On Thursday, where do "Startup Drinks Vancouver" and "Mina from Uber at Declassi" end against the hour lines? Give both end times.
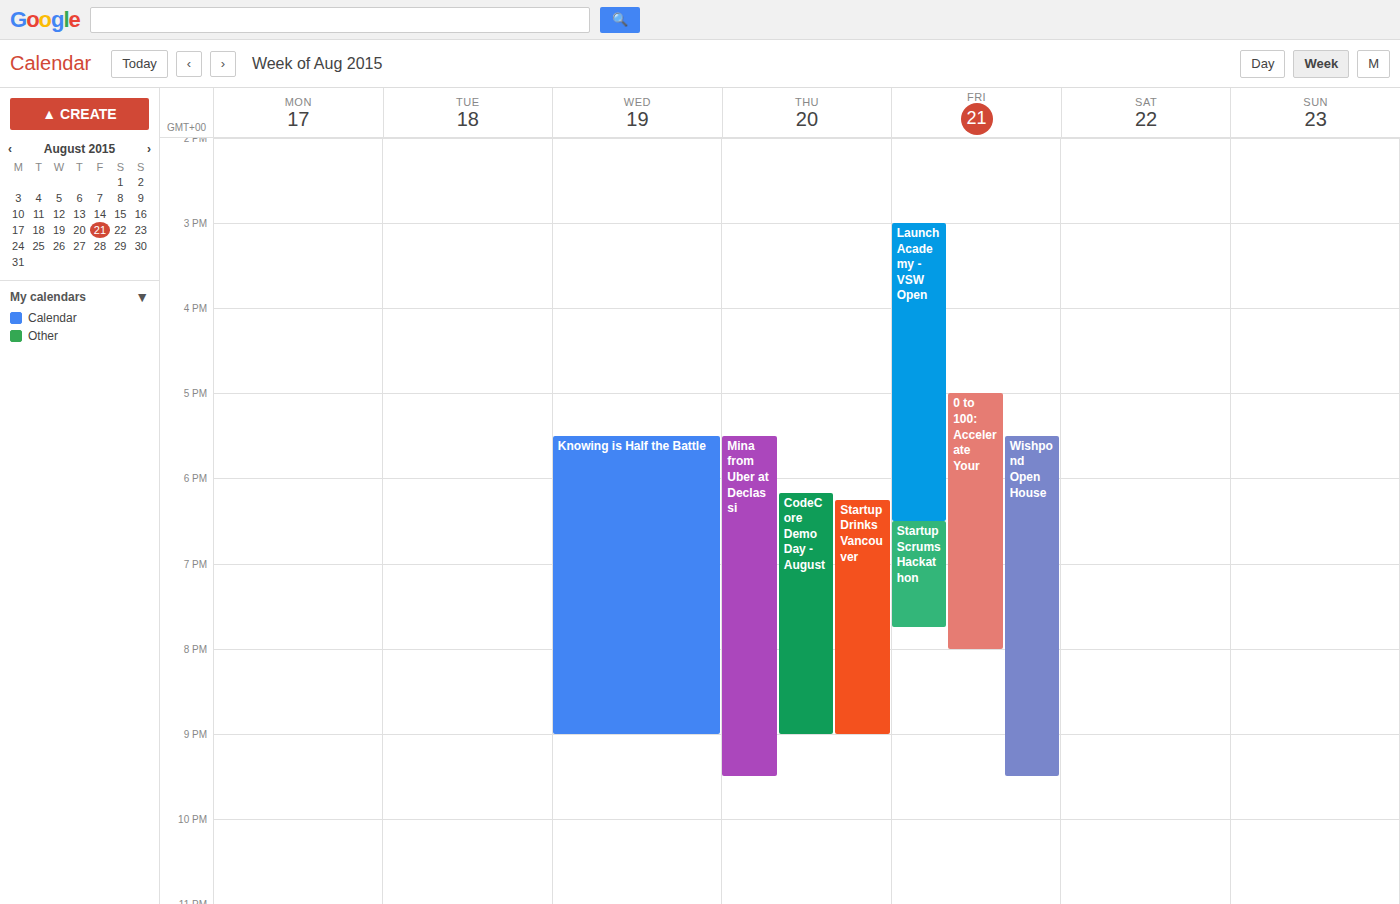
"Startup Drinks Vancouver": 21:00, exactly on the 21:00 line. "Mina from Uber at Declassi": 21:30, halfway between the 21:00 and 22:00 lines.